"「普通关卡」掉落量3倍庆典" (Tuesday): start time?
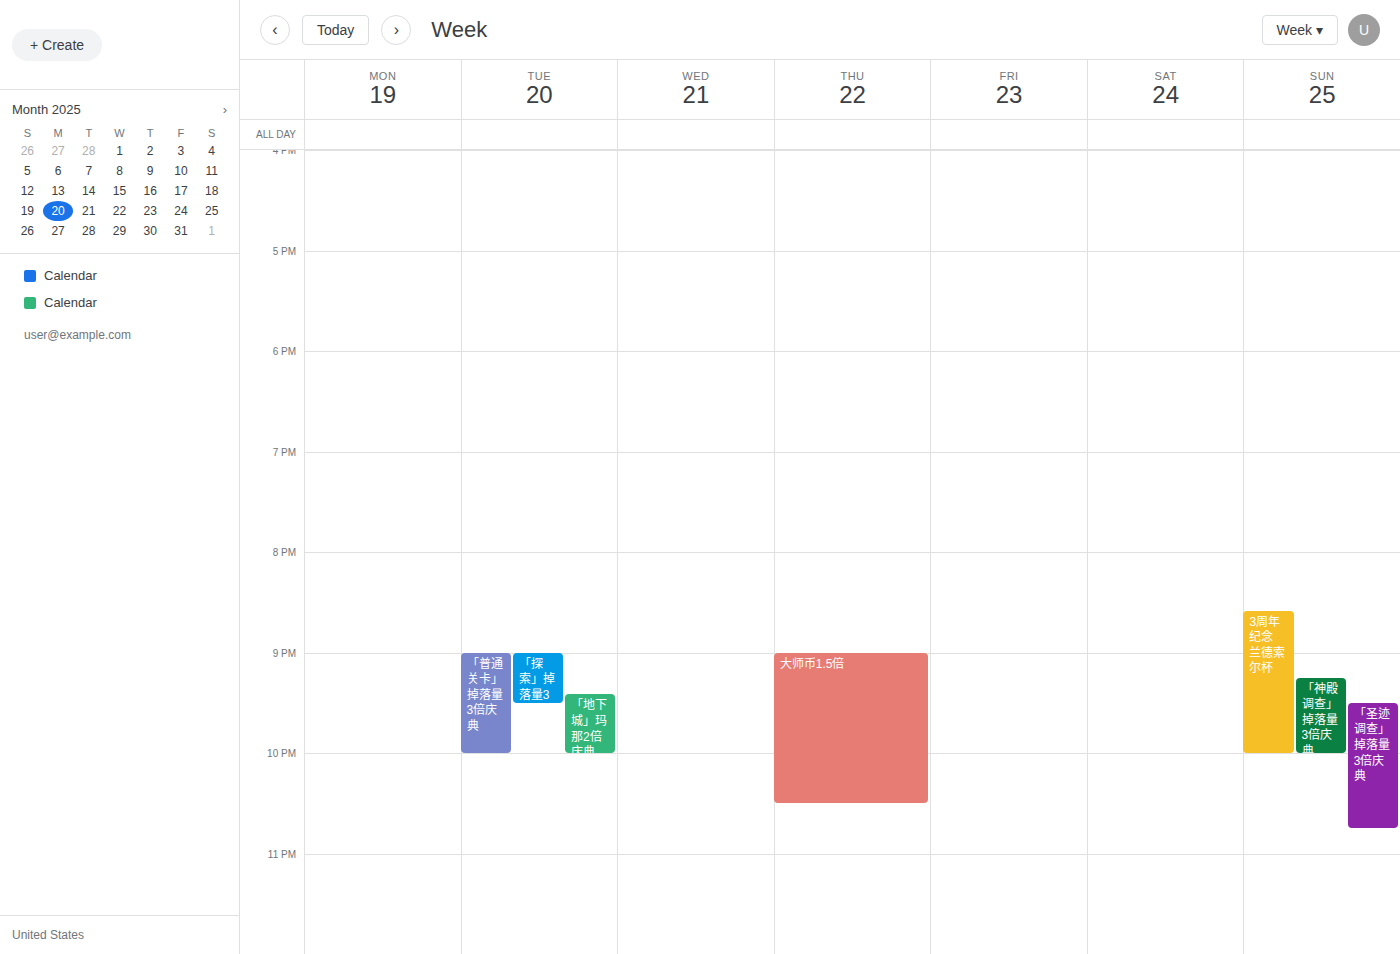
9:00 PM